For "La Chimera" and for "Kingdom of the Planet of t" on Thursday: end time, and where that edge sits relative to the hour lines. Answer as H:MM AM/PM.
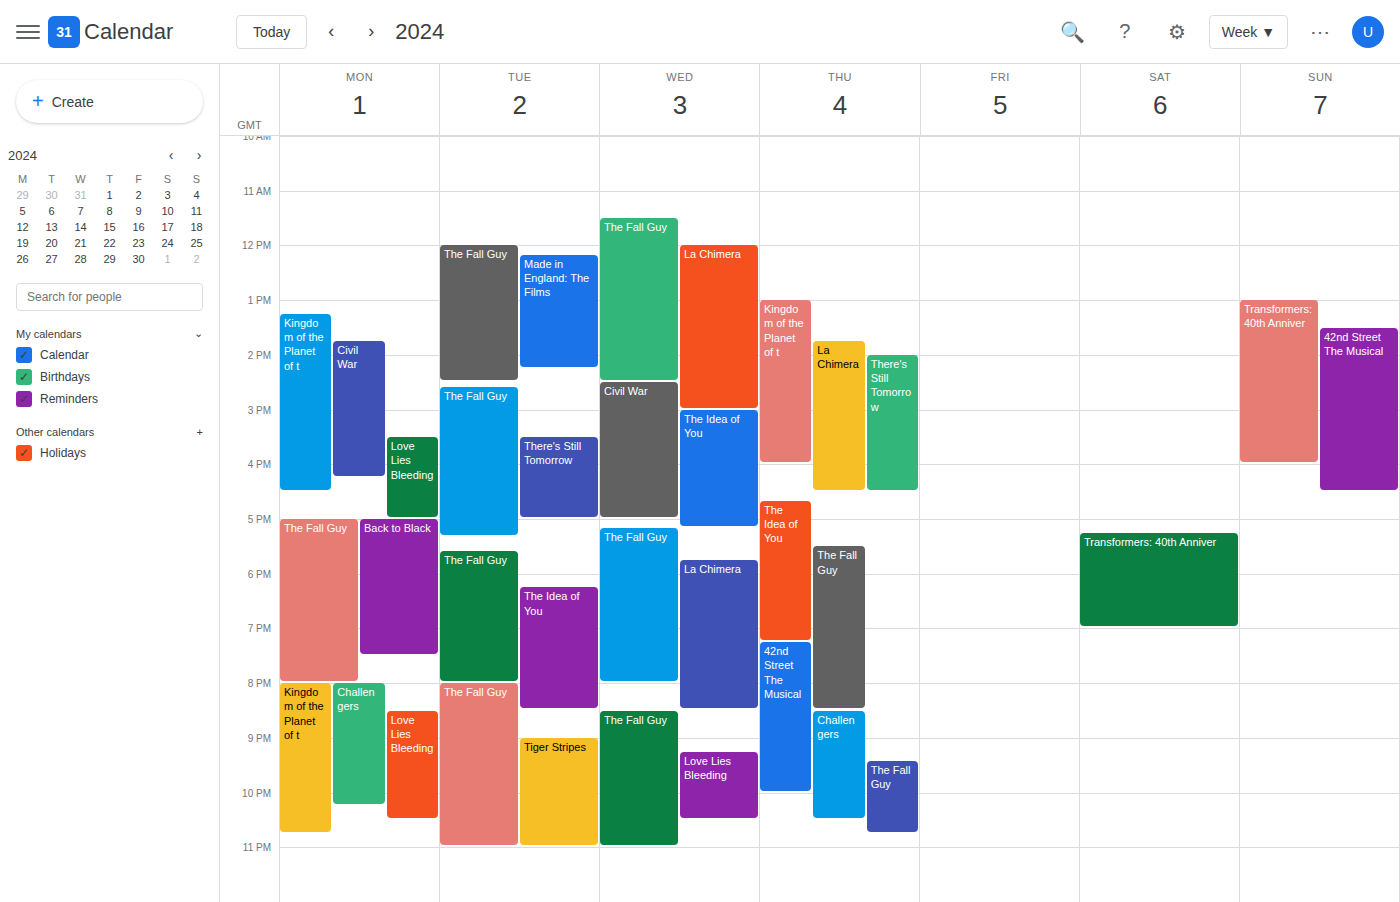
"La Chimera": 4:30 PM, halfway between the 4 PM and 5 PM lines. "Kingdom of the Planet of t": 4:00 PM, exactly on the 4 PM line.